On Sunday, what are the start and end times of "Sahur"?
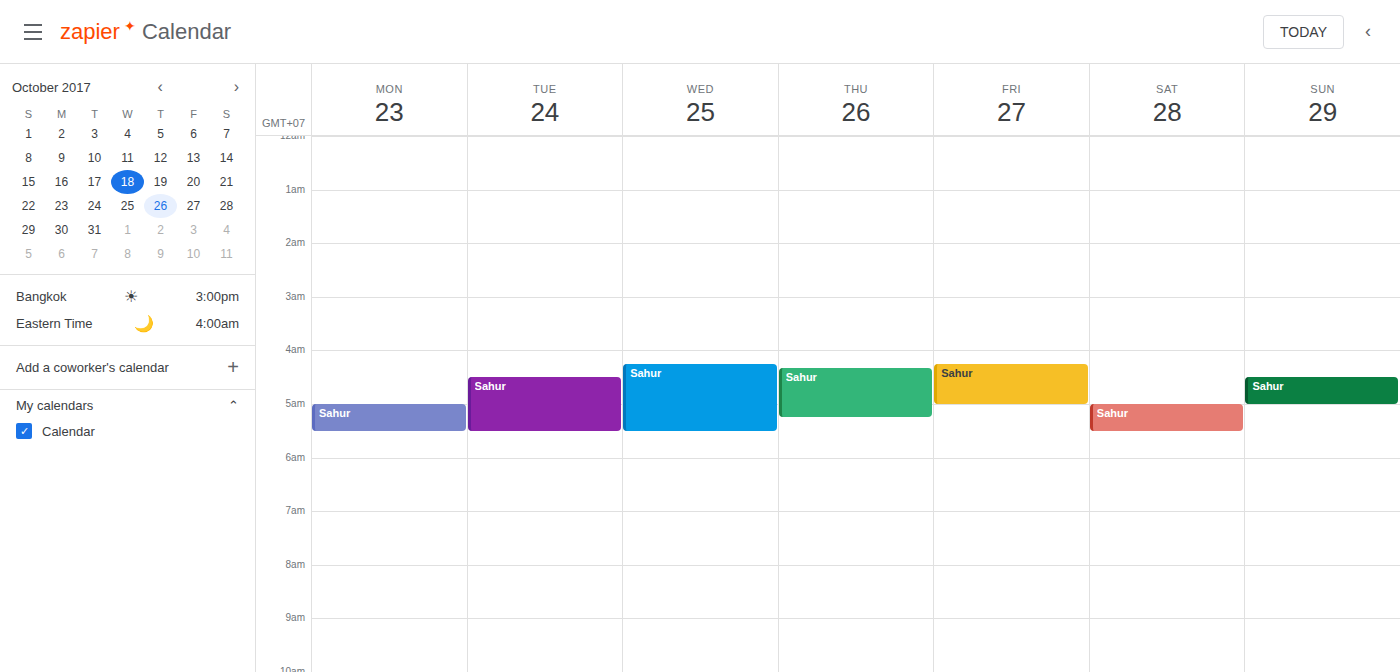
4:30 AM to 5:00 AM